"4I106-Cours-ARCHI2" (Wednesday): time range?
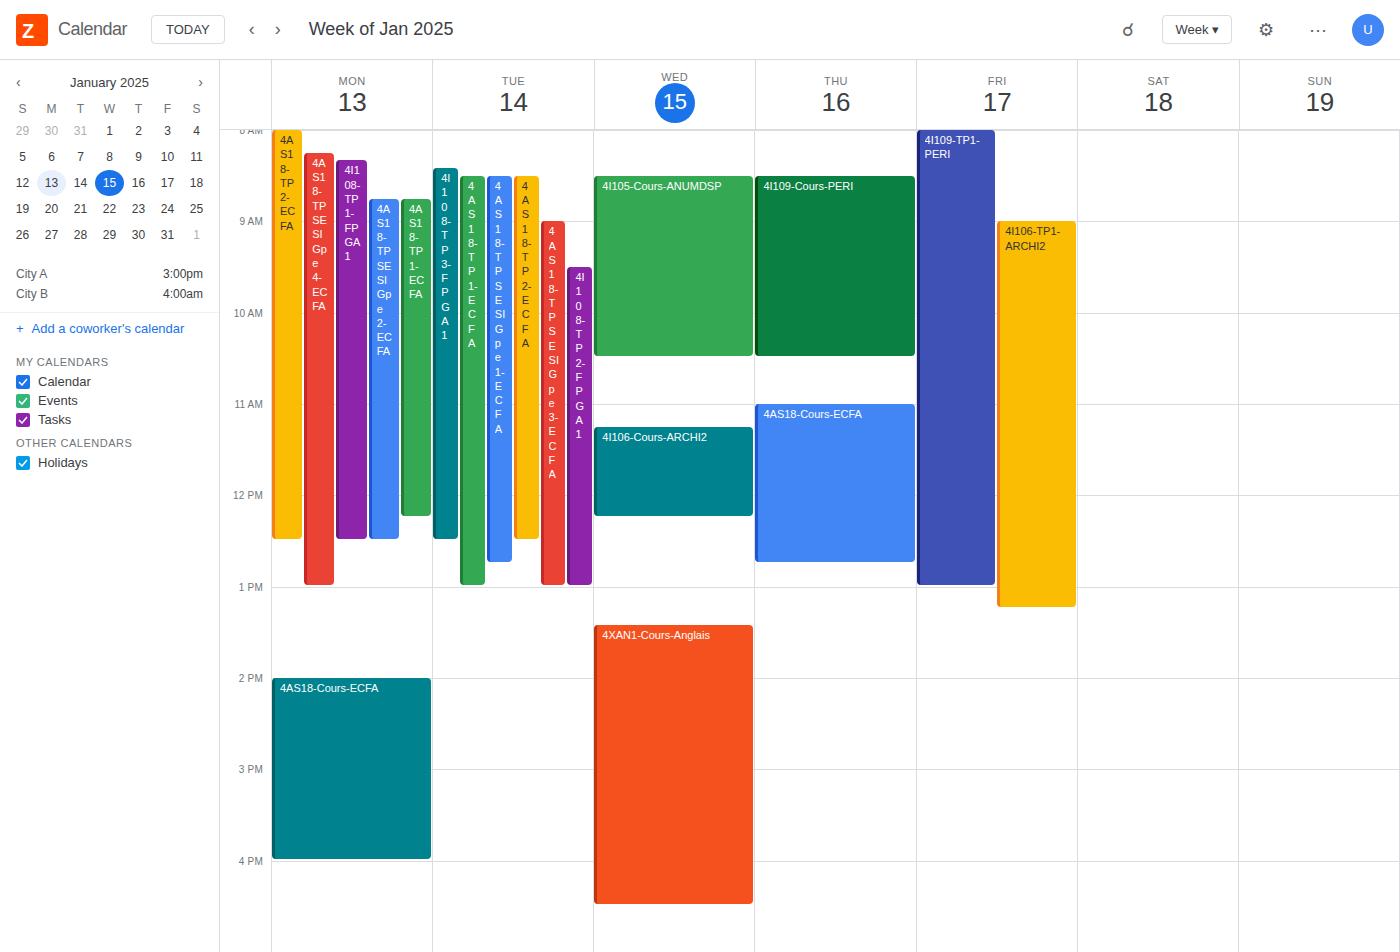
11:15 to 12:15